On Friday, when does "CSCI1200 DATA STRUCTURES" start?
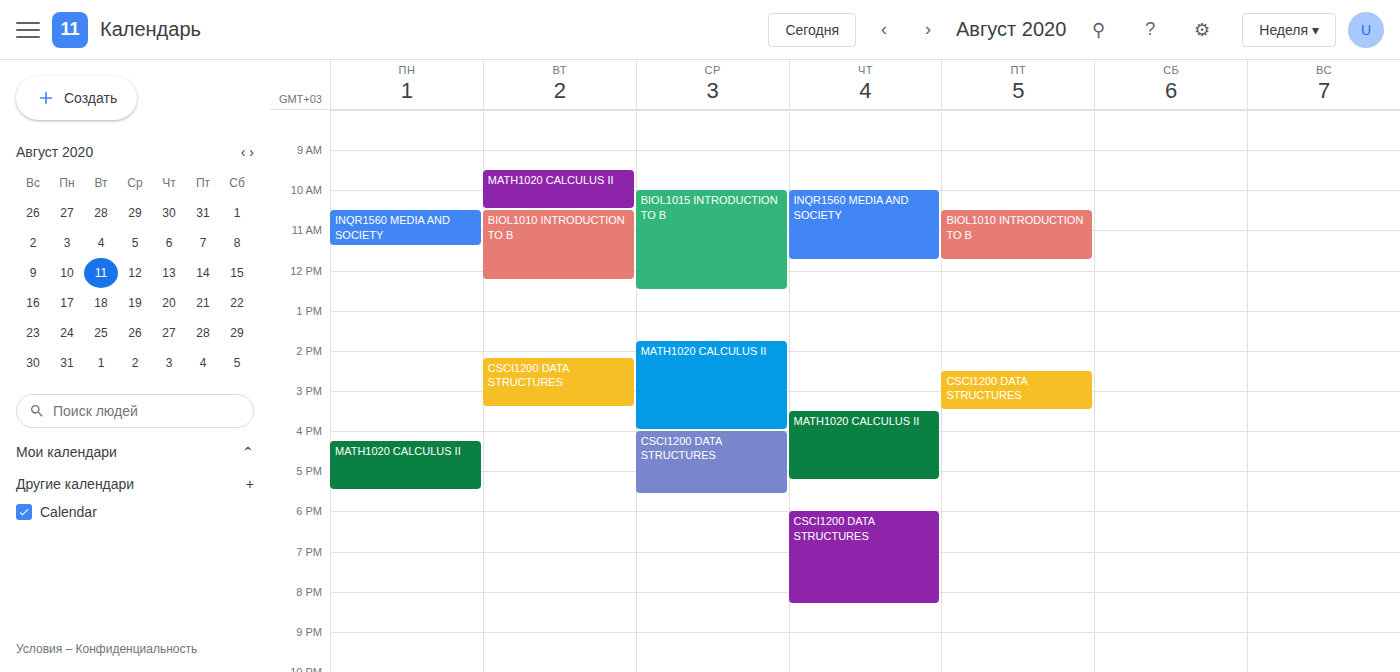
2:30 PM